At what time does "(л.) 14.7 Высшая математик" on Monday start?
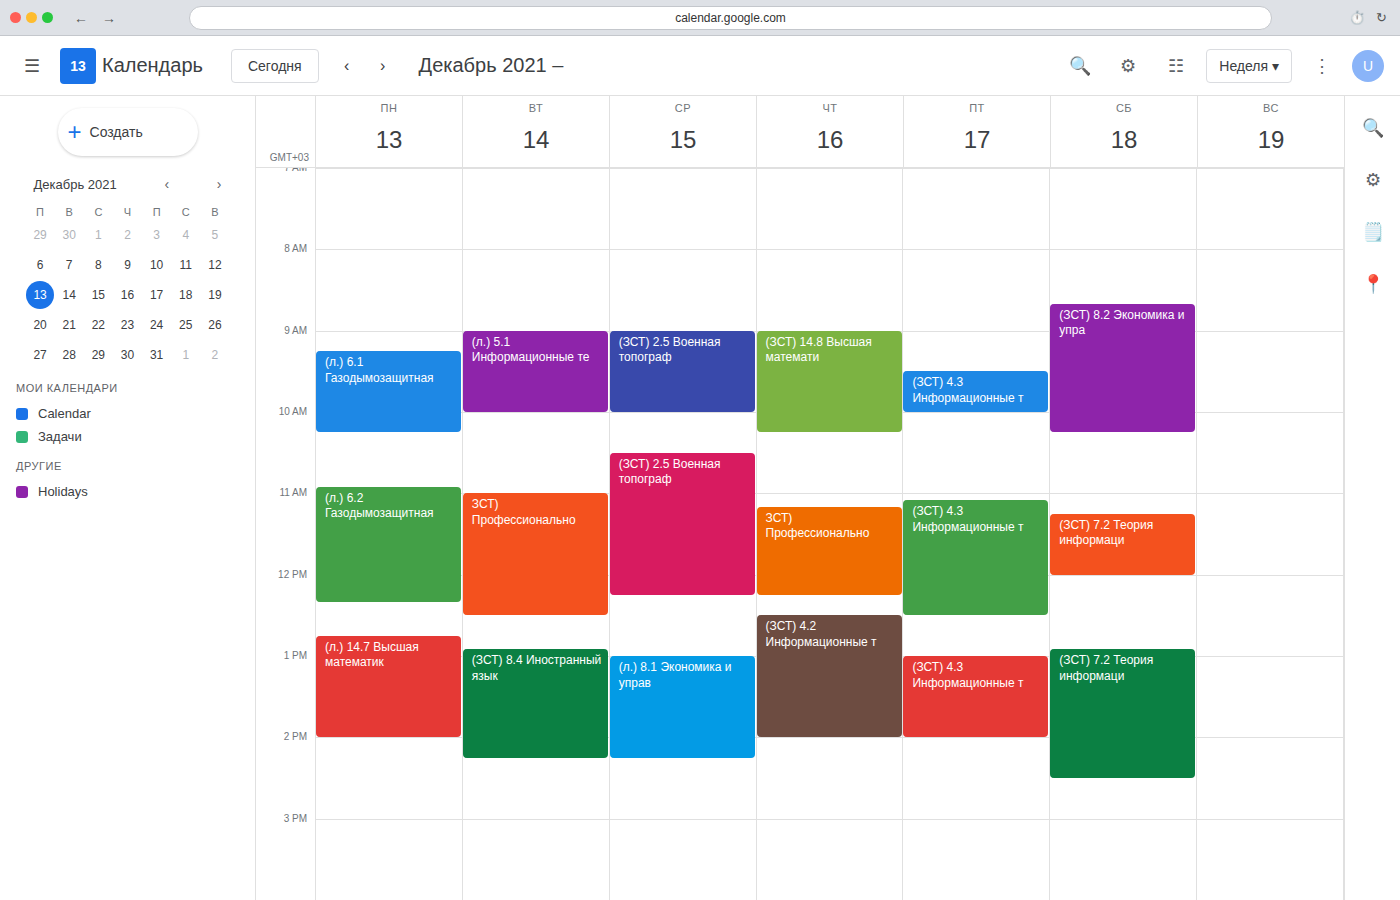
12:45 PM